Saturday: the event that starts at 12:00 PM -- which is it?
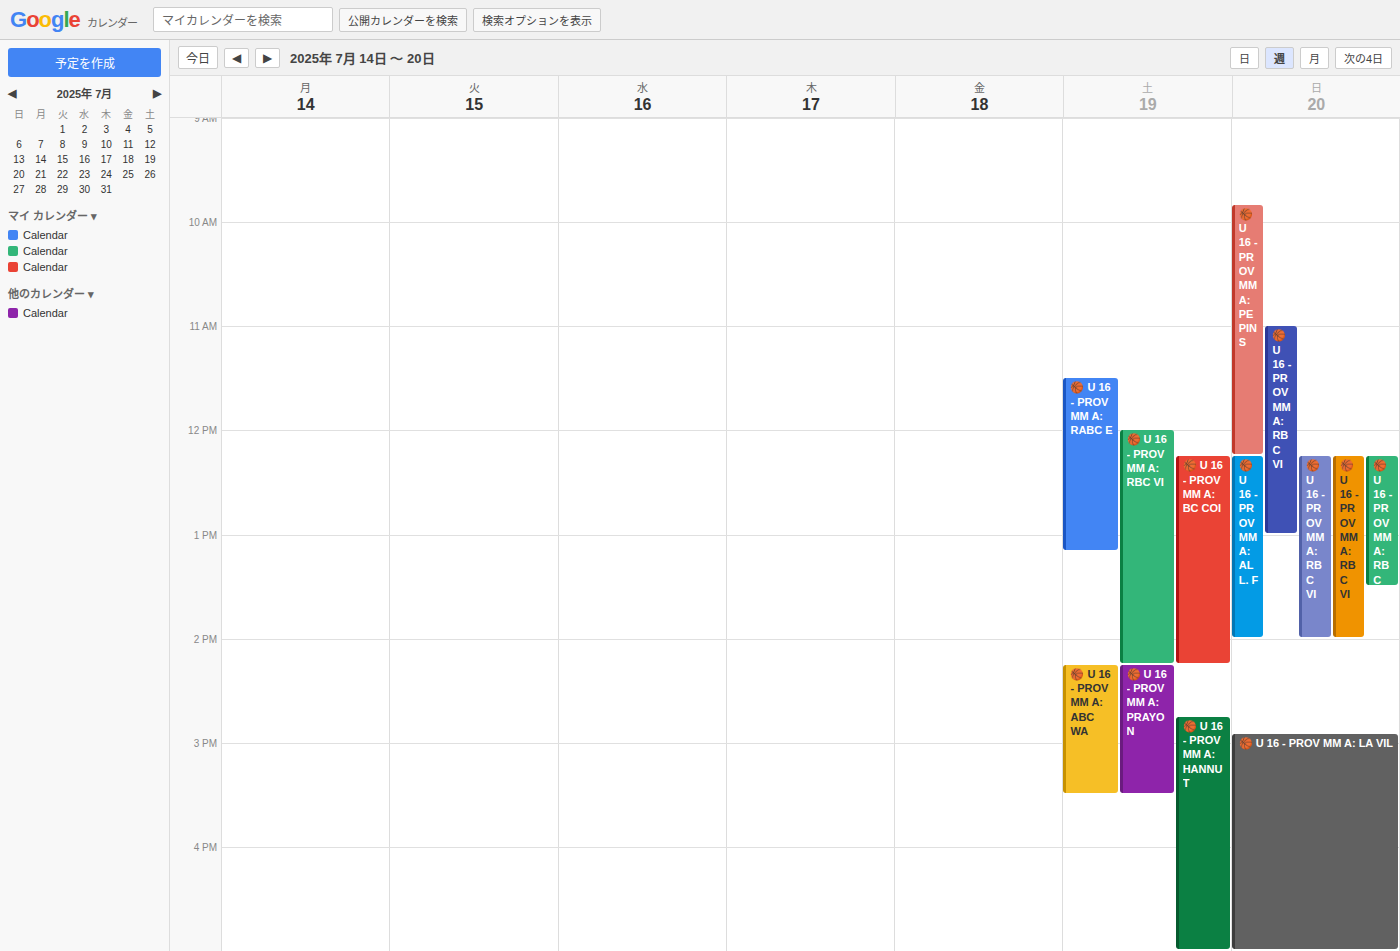
"🏀 U 16 - PROV MM A: RBC VI"